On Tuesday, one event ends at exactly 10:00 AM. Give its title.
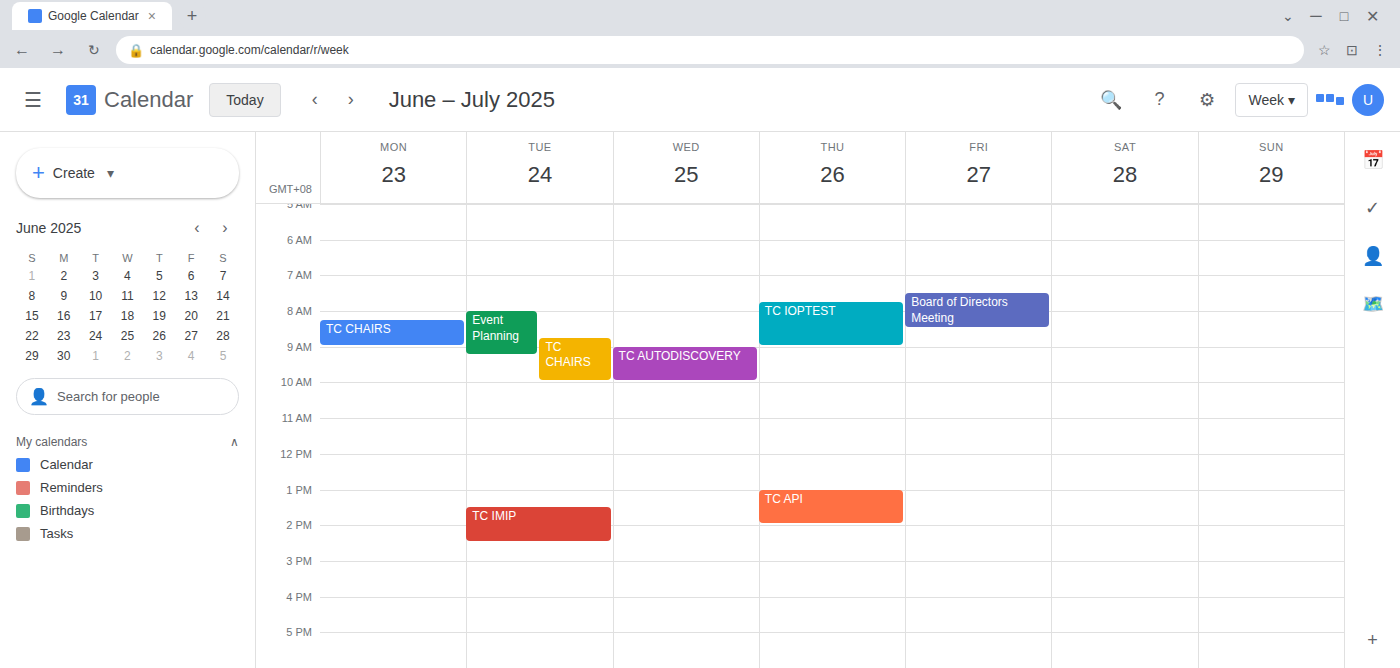
"TC CHAIRS"